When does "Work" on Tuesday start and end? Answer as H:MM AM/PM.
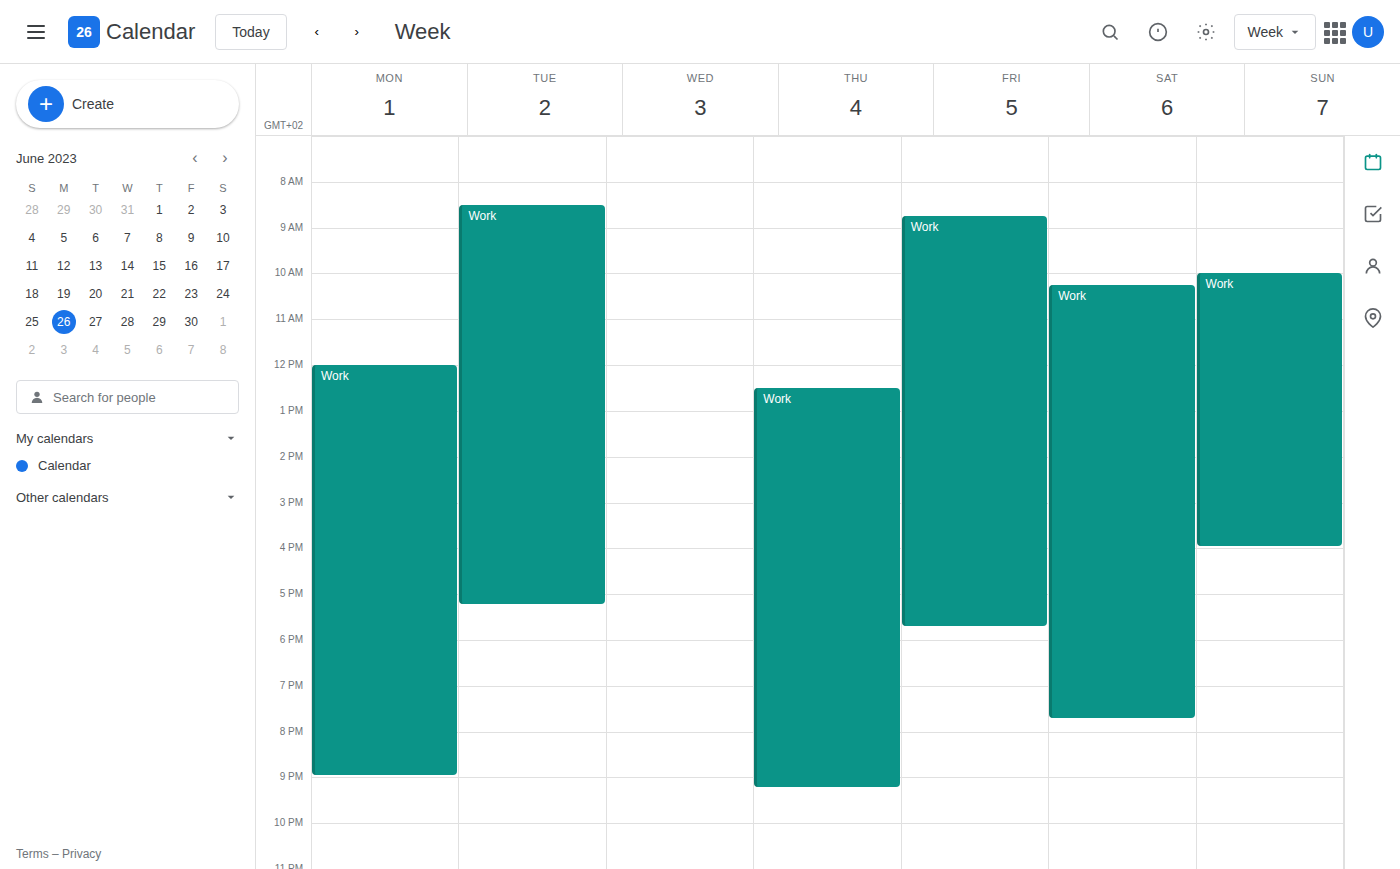
8:30 AM to 5:15 PM